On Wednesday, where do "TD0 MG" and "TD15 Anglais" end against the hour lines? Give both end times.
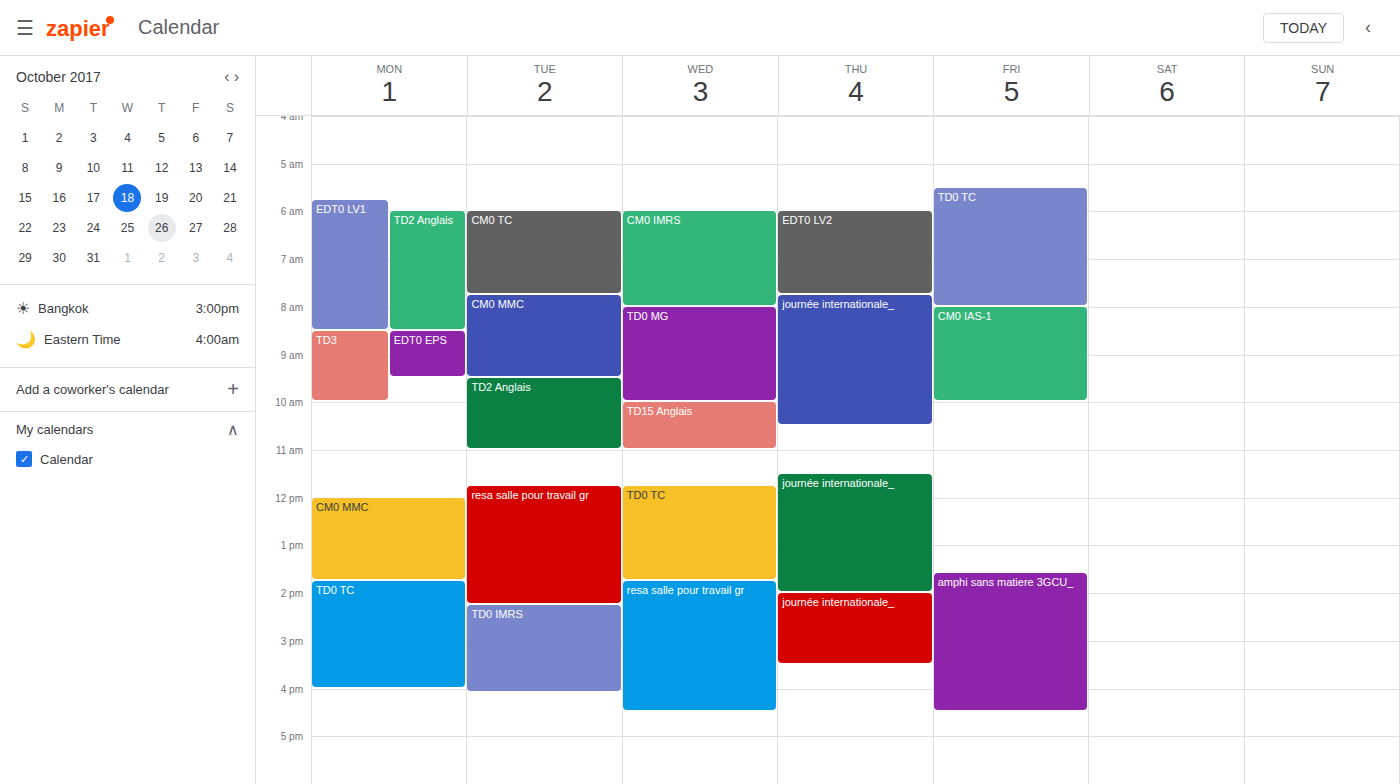
"TD0 MG": 10:00 AM, exactly on the 10 AM line. "TD15 Anglais": 11:00 AM, exactly on the 11 AM line.